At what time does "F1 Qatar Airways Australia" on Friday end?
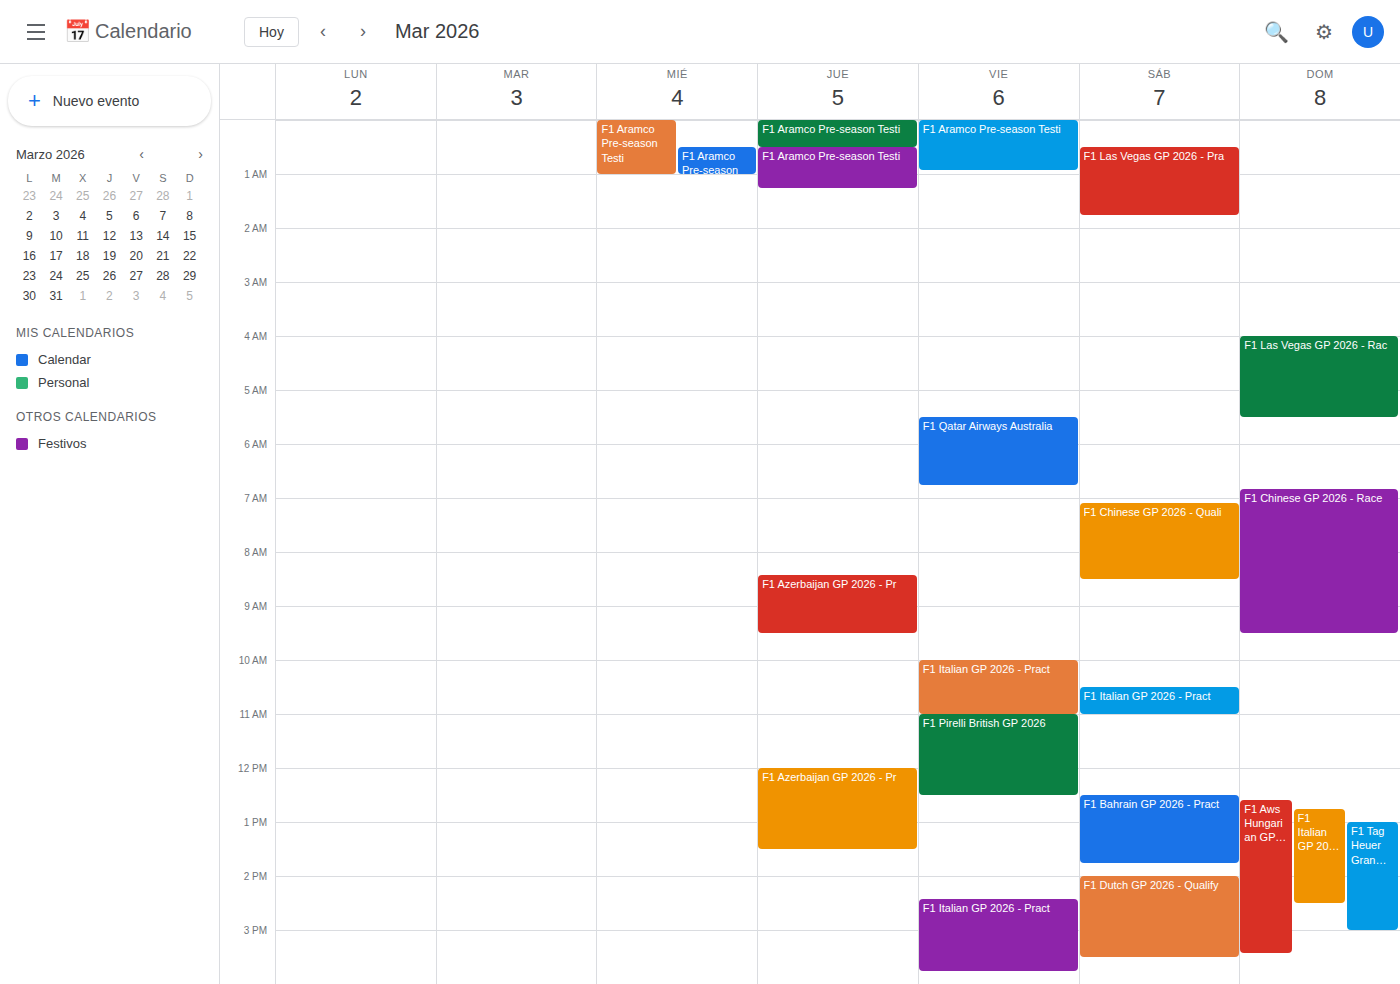
6:45 AM